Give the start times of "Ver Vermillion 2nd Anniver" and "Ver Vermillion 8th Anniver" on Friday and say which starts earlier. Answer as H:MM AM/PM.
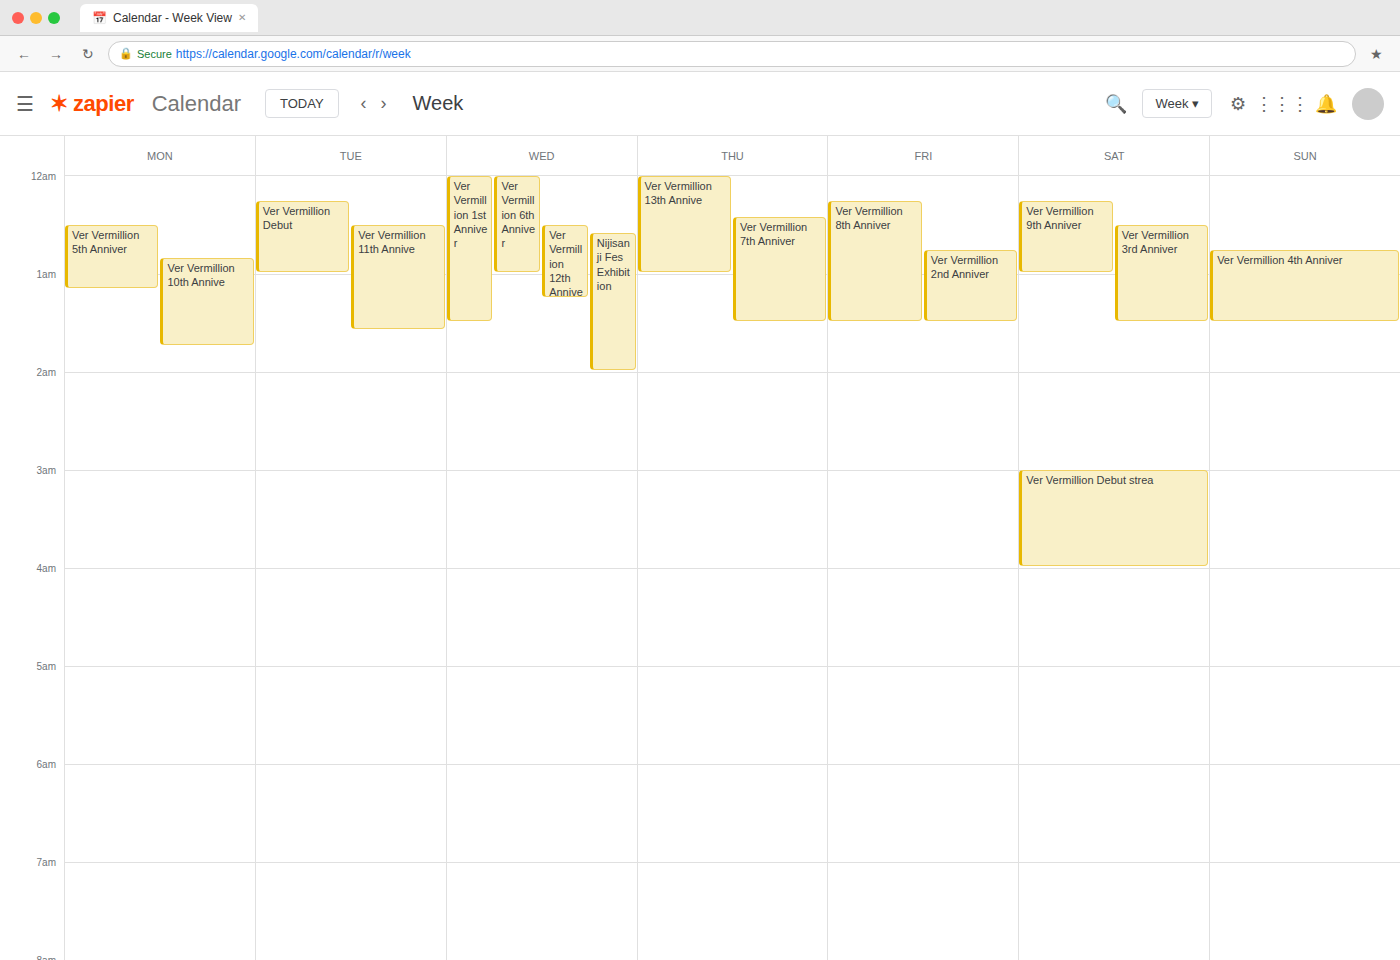
"Ver Vermillion 8th Anniver" 12:15 AM; "Ver Vermillion 2nd Anniver" 12:45 AM.